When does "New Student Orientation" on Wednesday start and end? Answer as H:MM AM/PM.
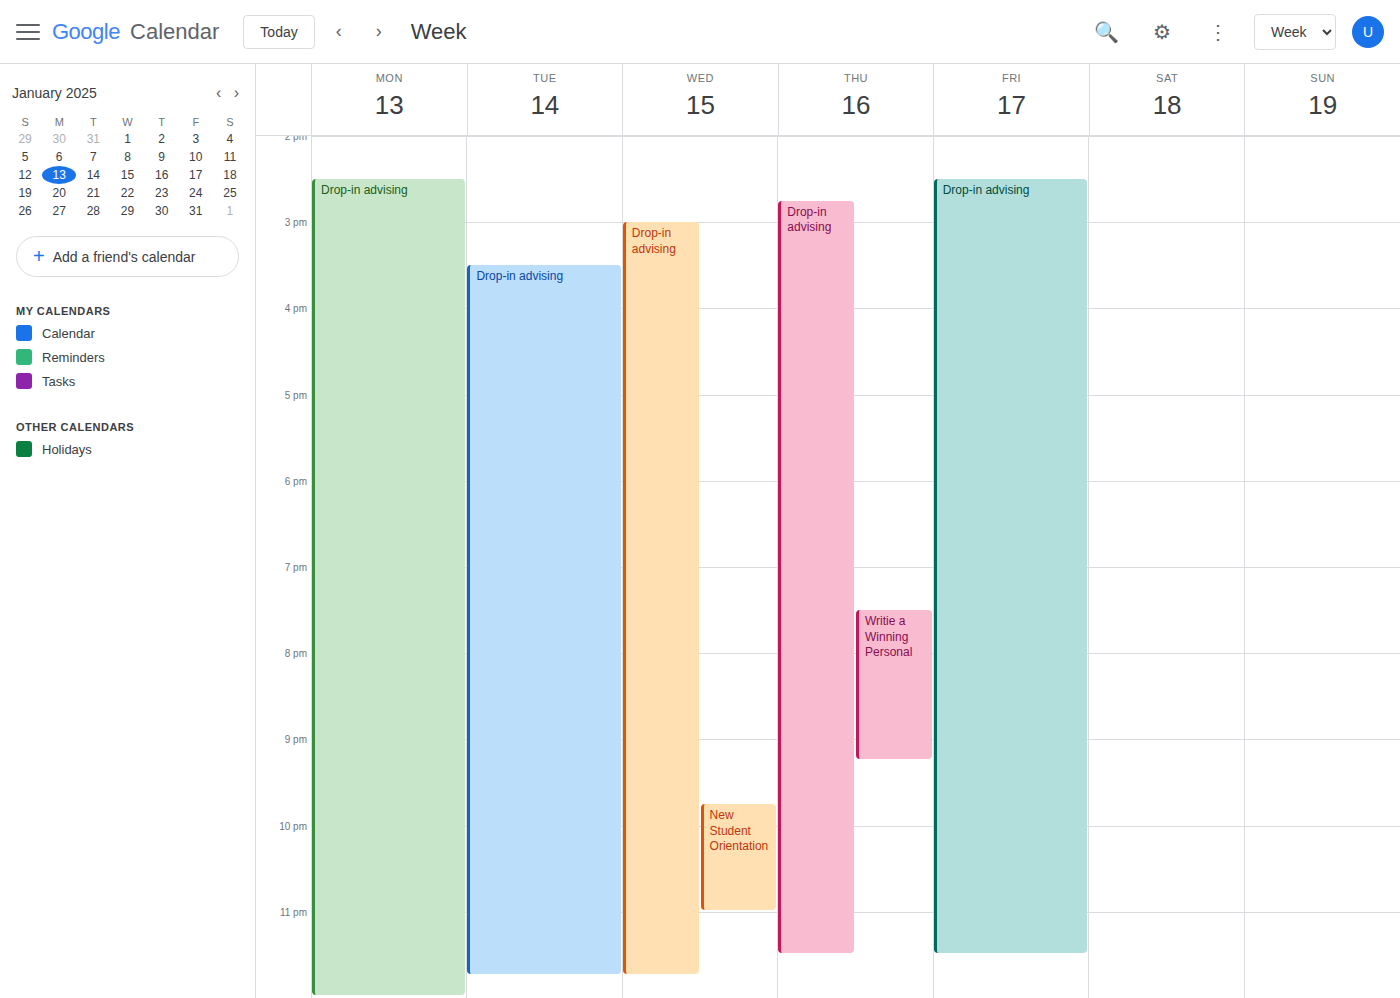
9:45 PM to 11:00 PM